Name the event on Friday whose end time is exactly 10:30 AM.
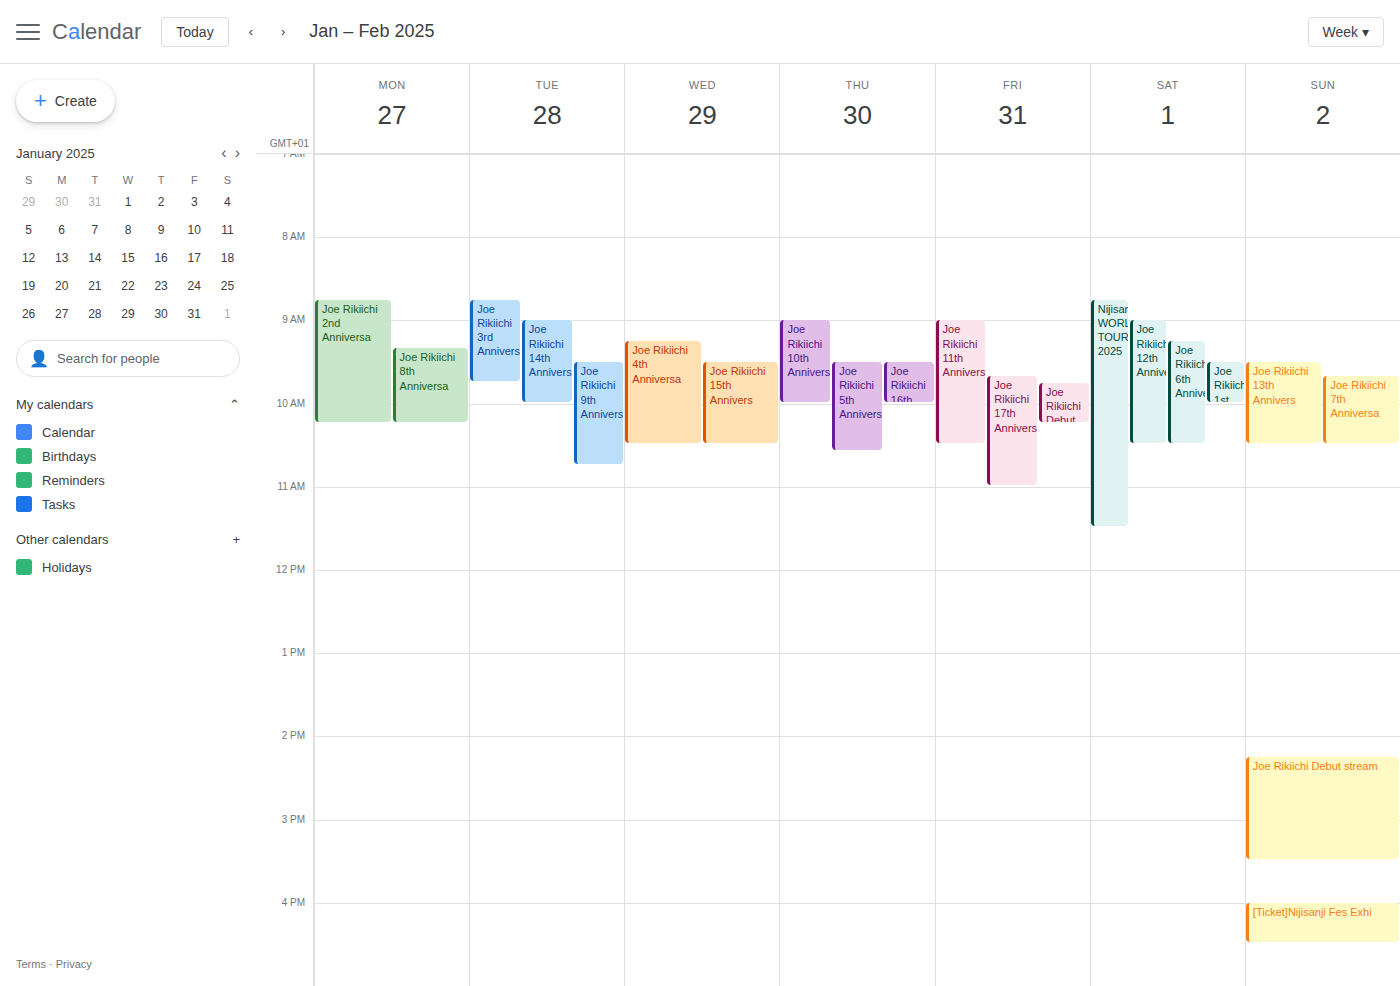
"Joe Rikiichi 11th Annivers"